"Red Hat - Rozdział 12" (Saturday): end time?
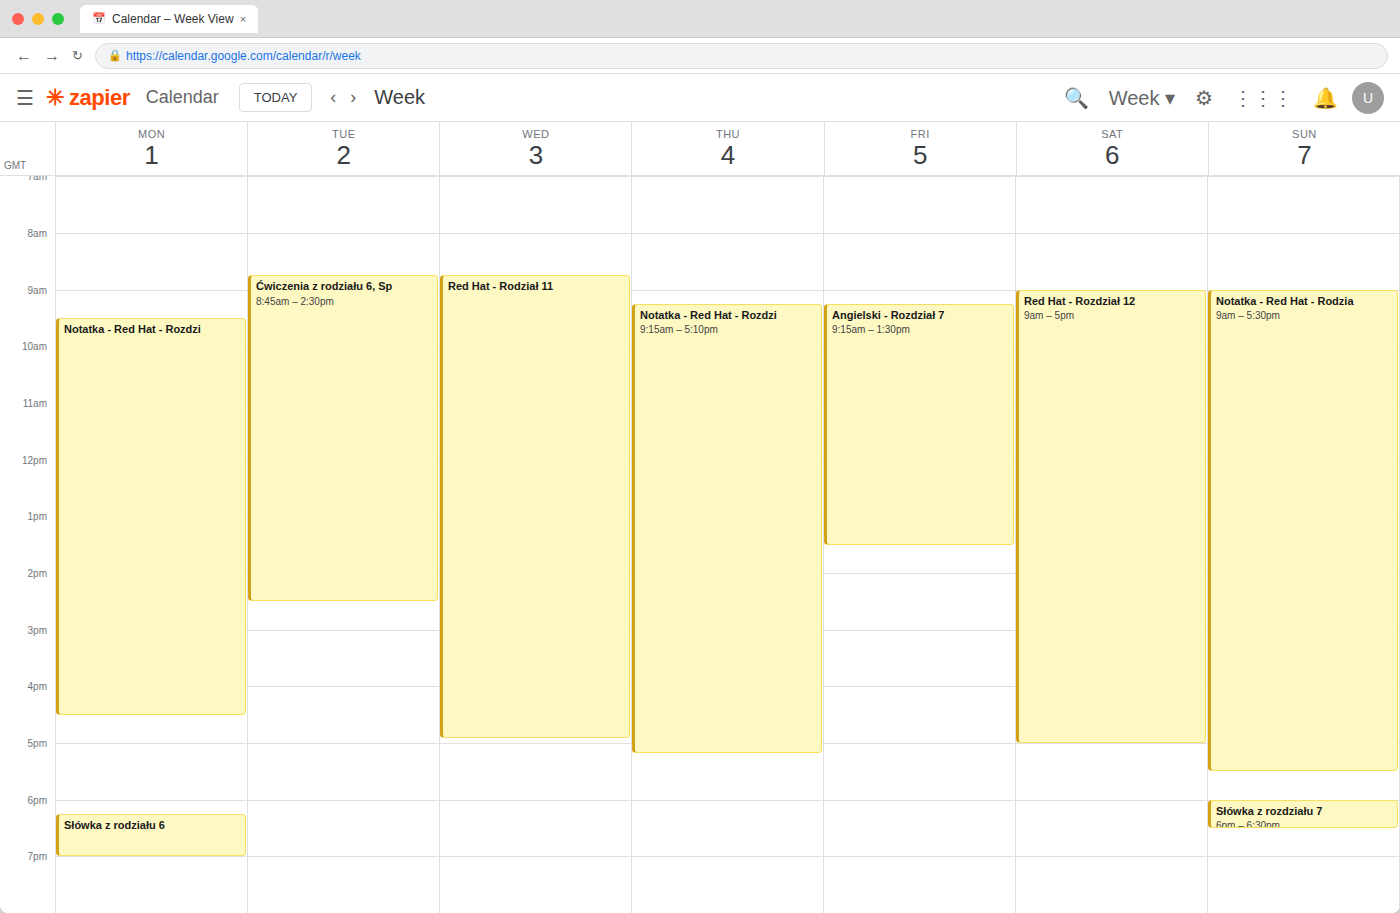
5:00 PM